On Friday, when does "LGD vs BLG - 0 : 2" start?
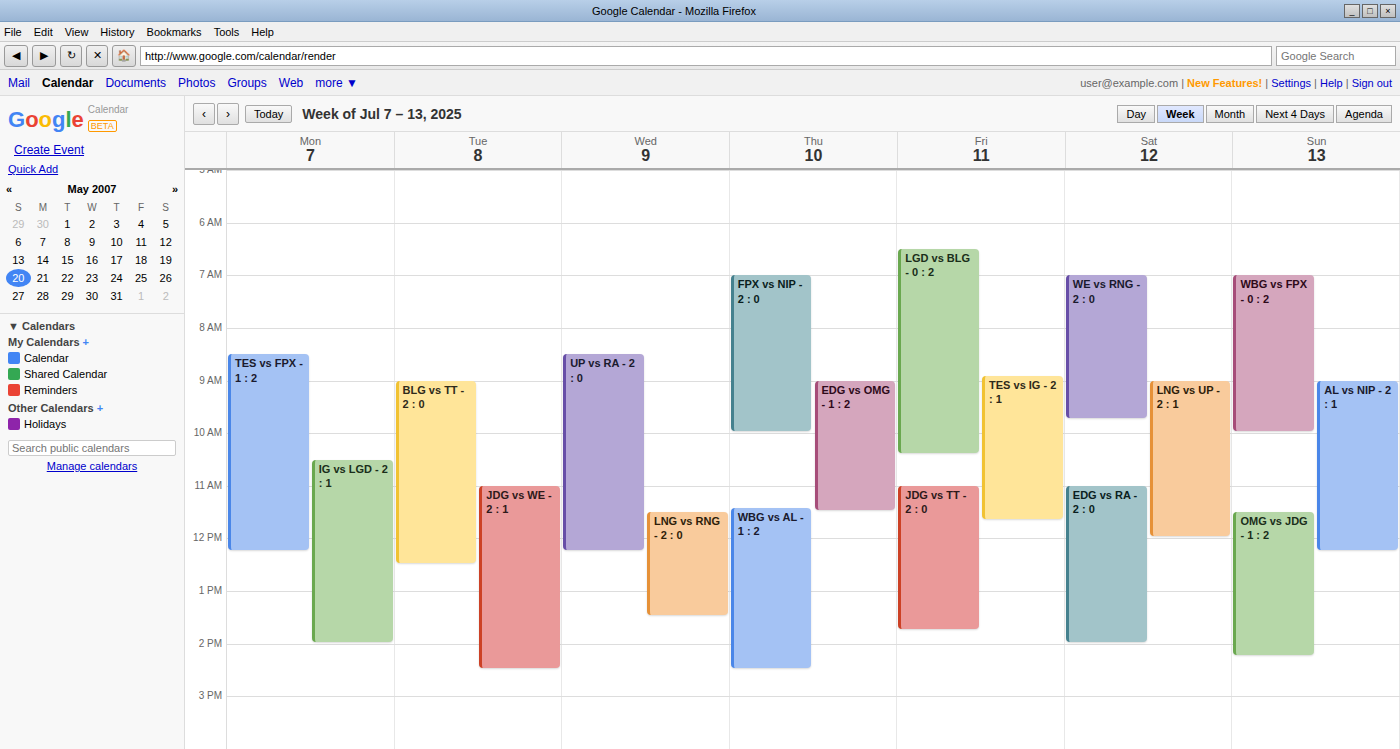
06:30